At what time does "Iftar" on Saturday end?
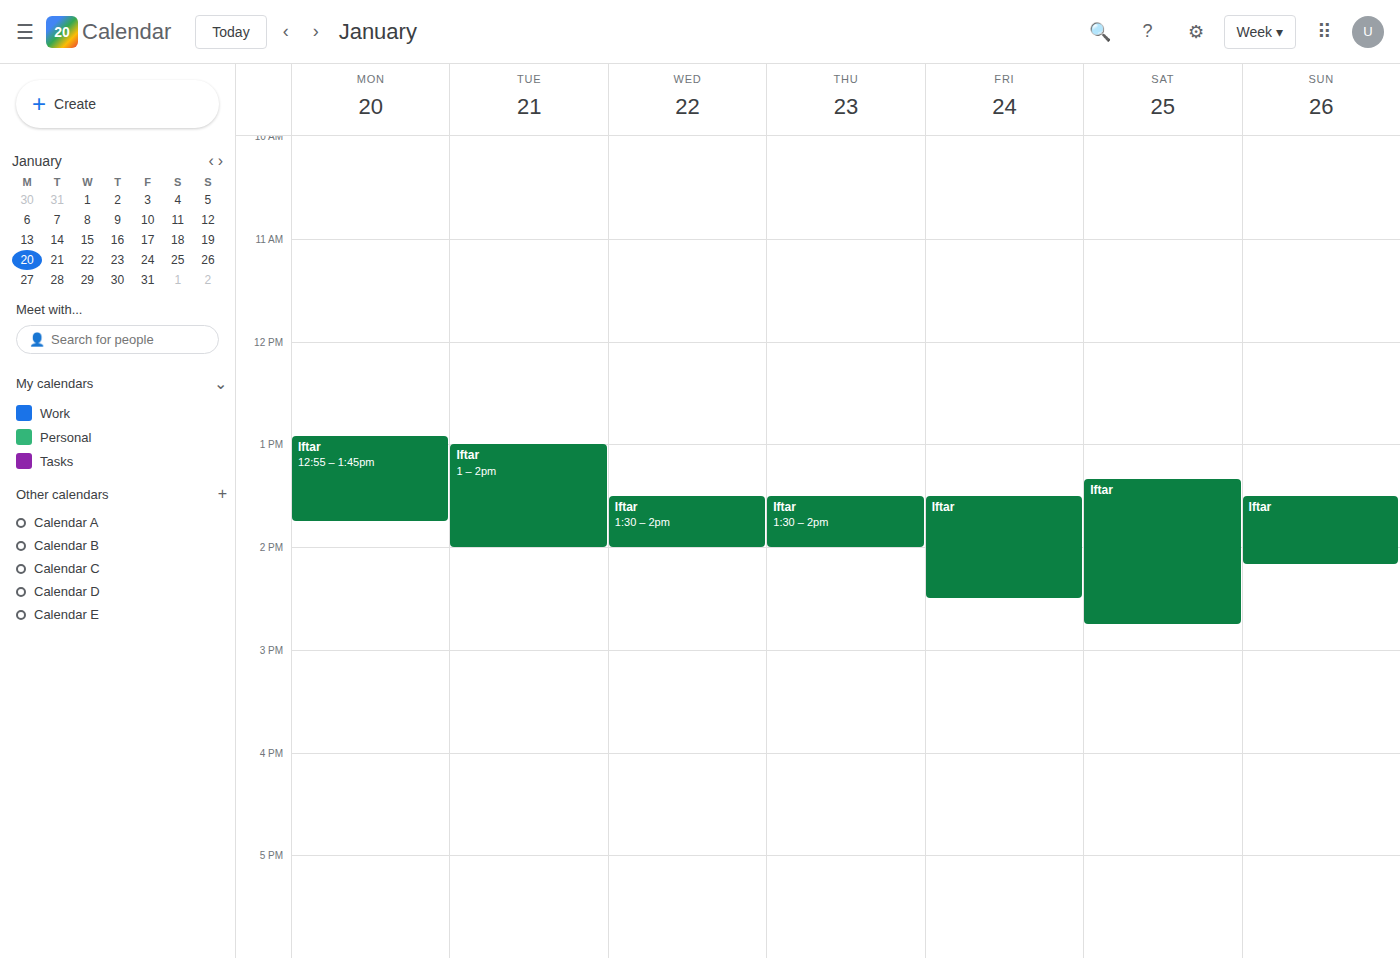
14:45